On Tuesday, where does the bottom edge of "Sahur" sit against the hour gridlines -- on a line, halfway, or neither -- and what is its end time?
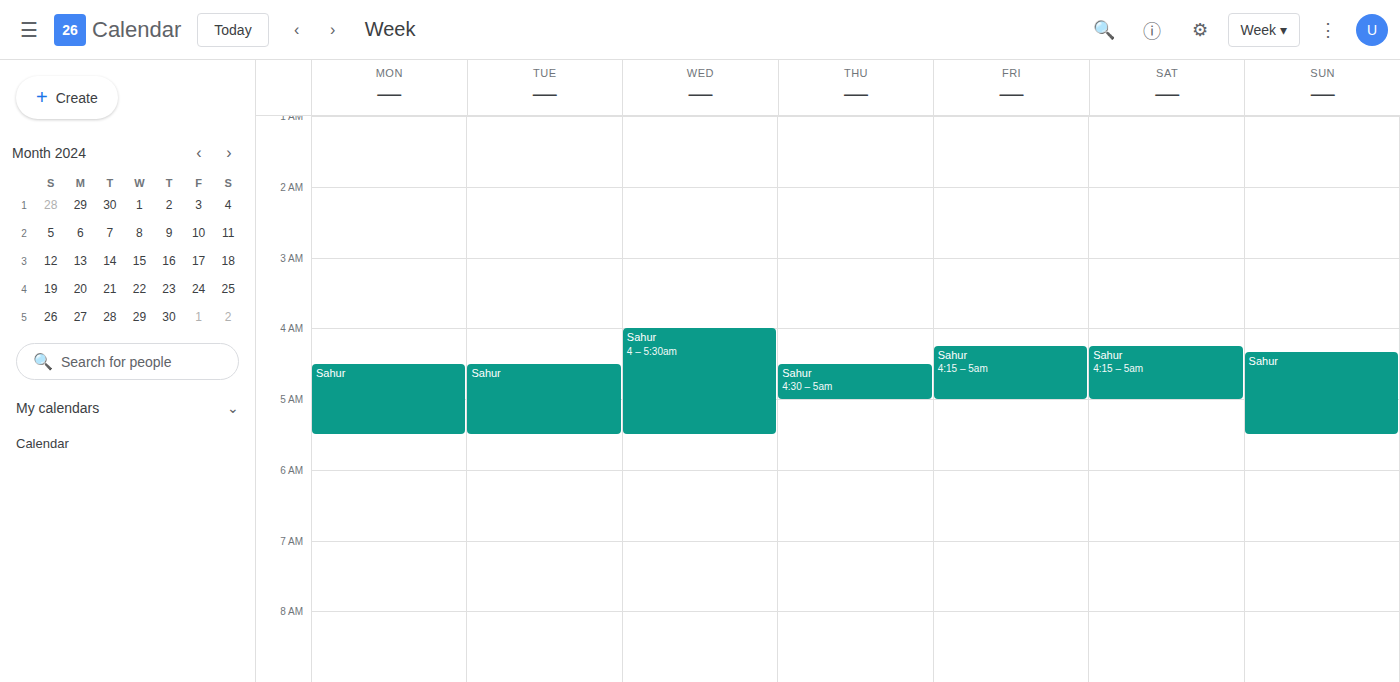
5:30 AM -- halfway between the 5 AM and 6 AM lines.